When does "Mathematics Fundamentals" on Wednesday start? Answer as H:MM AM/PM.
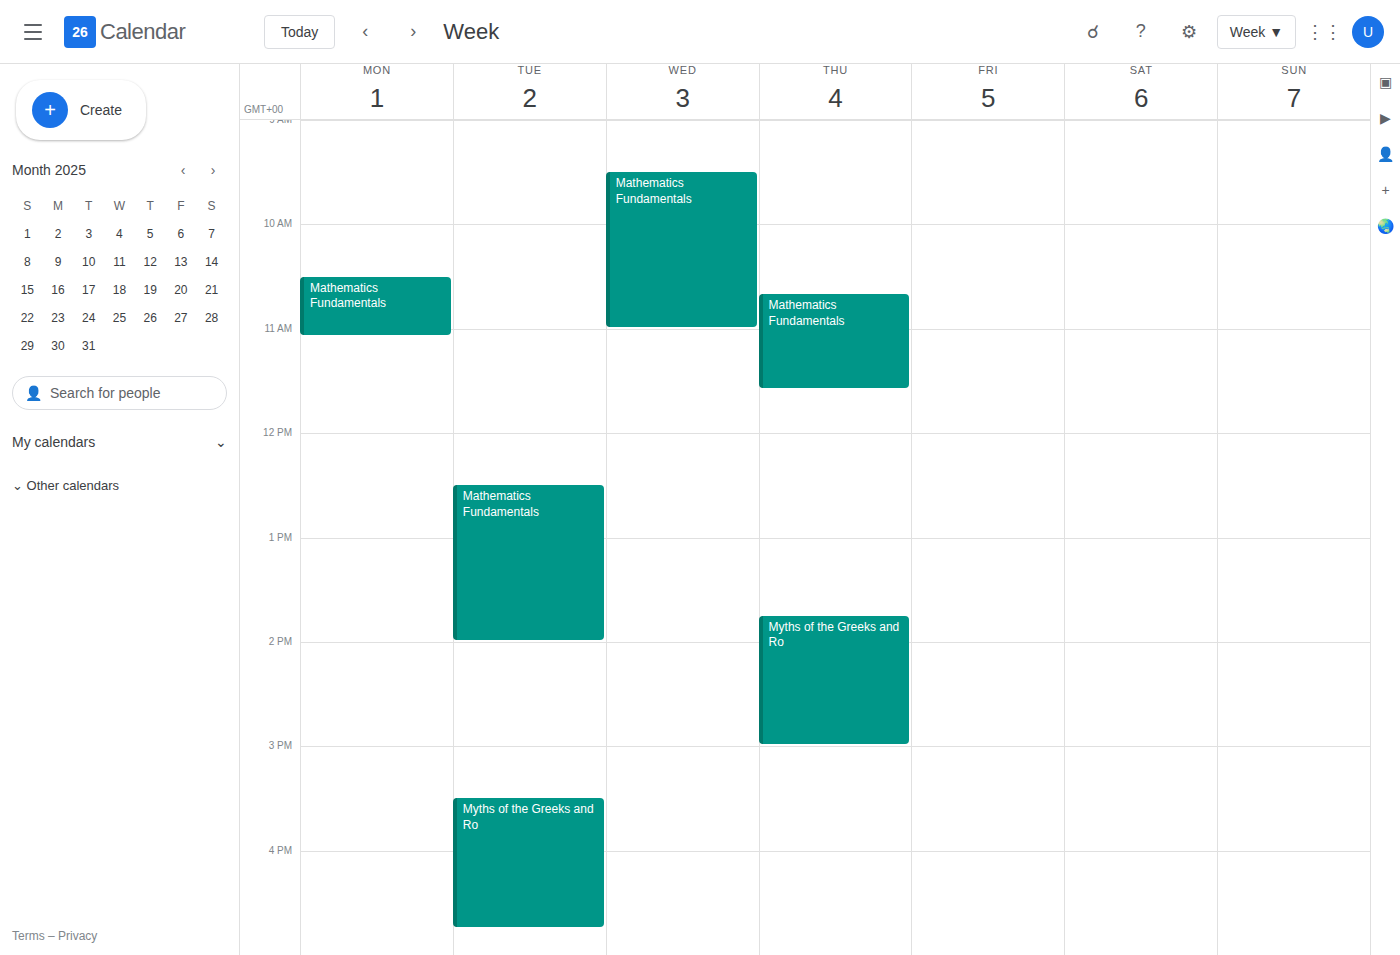
9:30 AM